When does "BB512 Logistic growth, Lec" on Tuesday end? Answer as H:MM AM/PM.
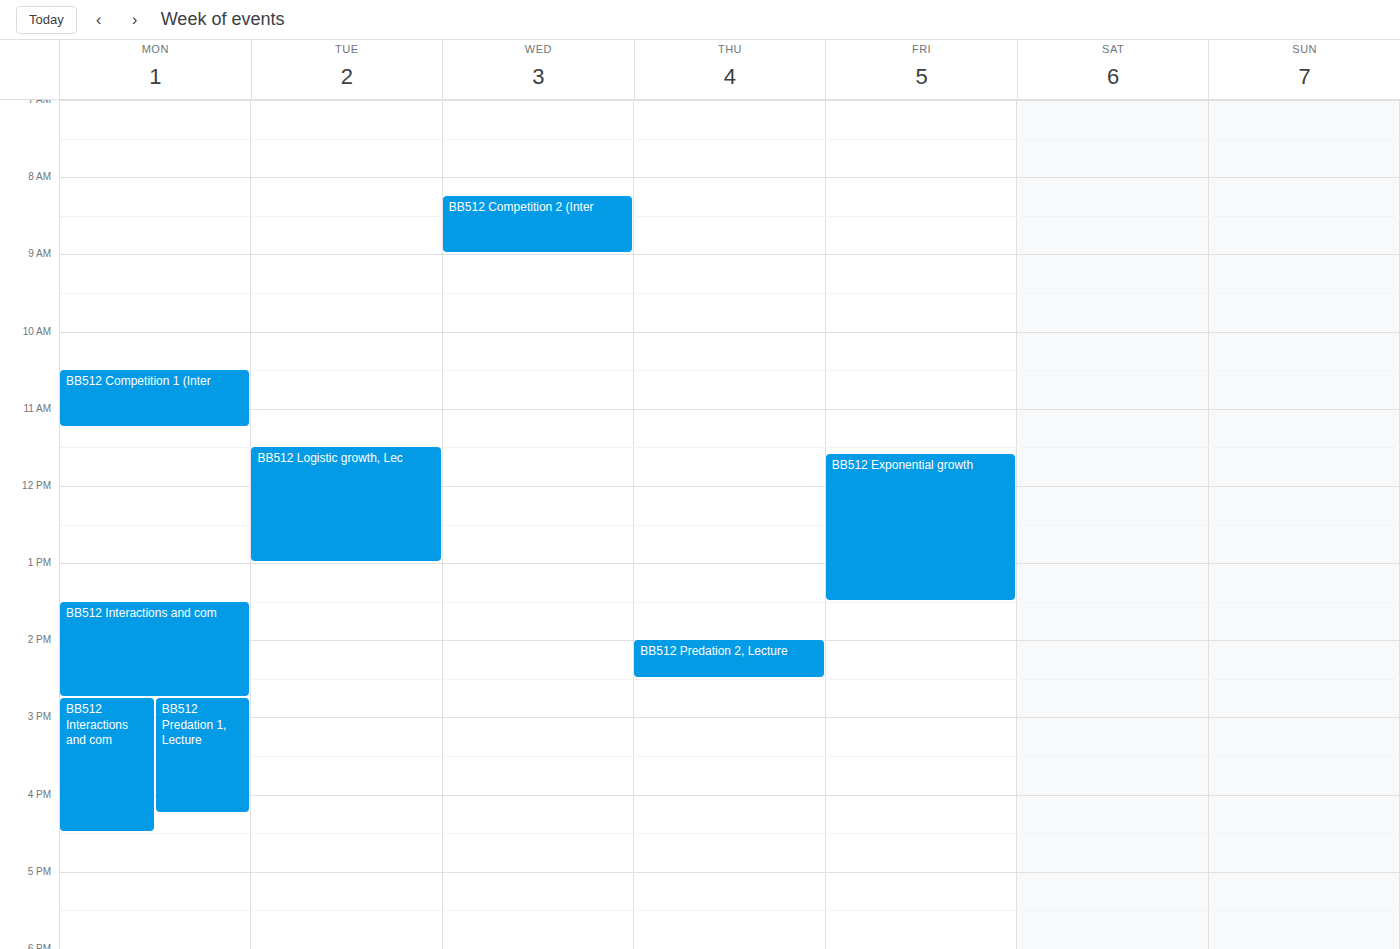
1:00 PM